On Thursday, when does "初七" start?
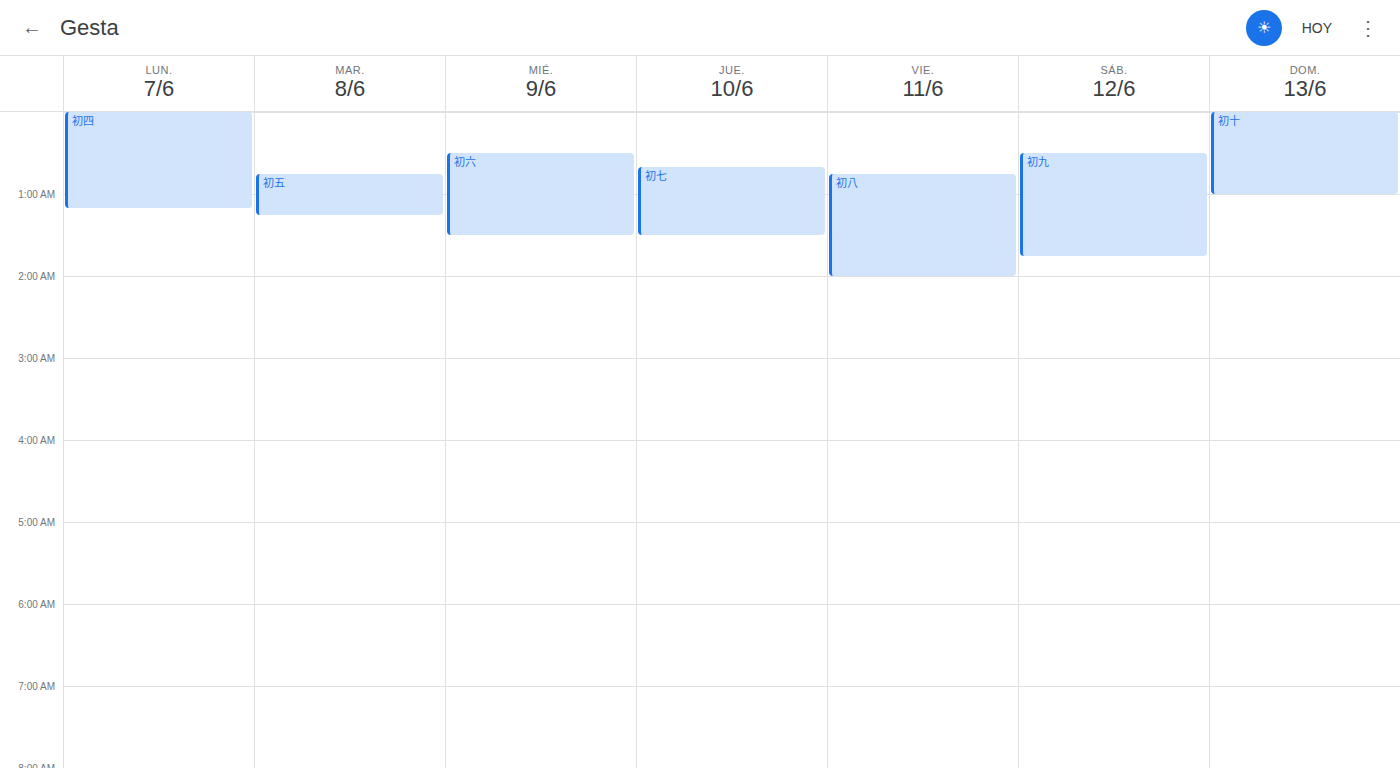
12:40 AM